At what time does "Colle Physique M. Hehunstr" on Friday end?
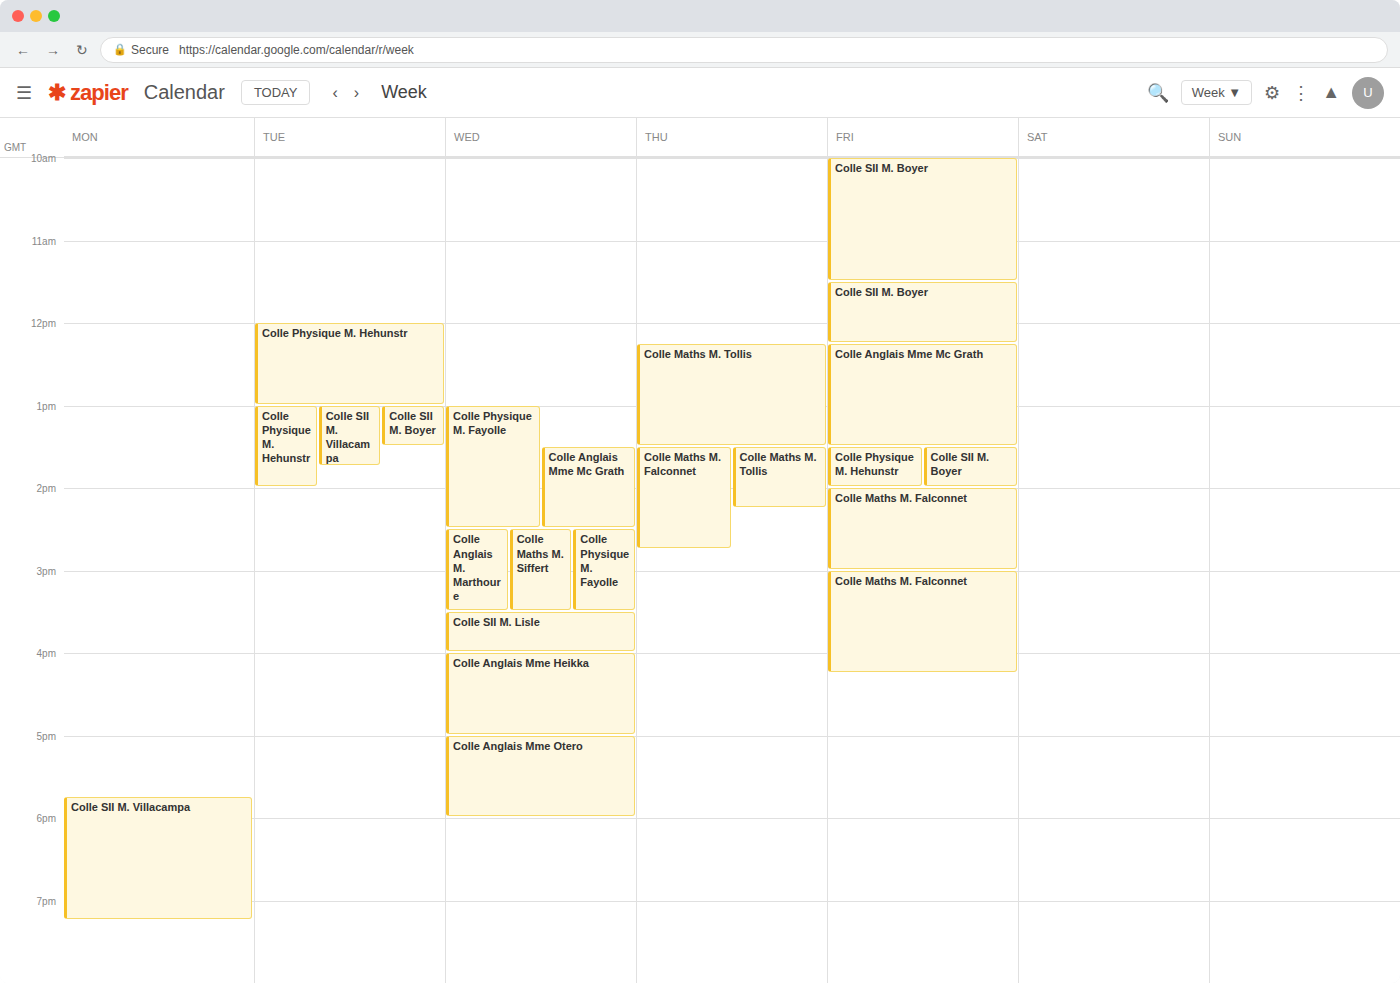
2:00 PM